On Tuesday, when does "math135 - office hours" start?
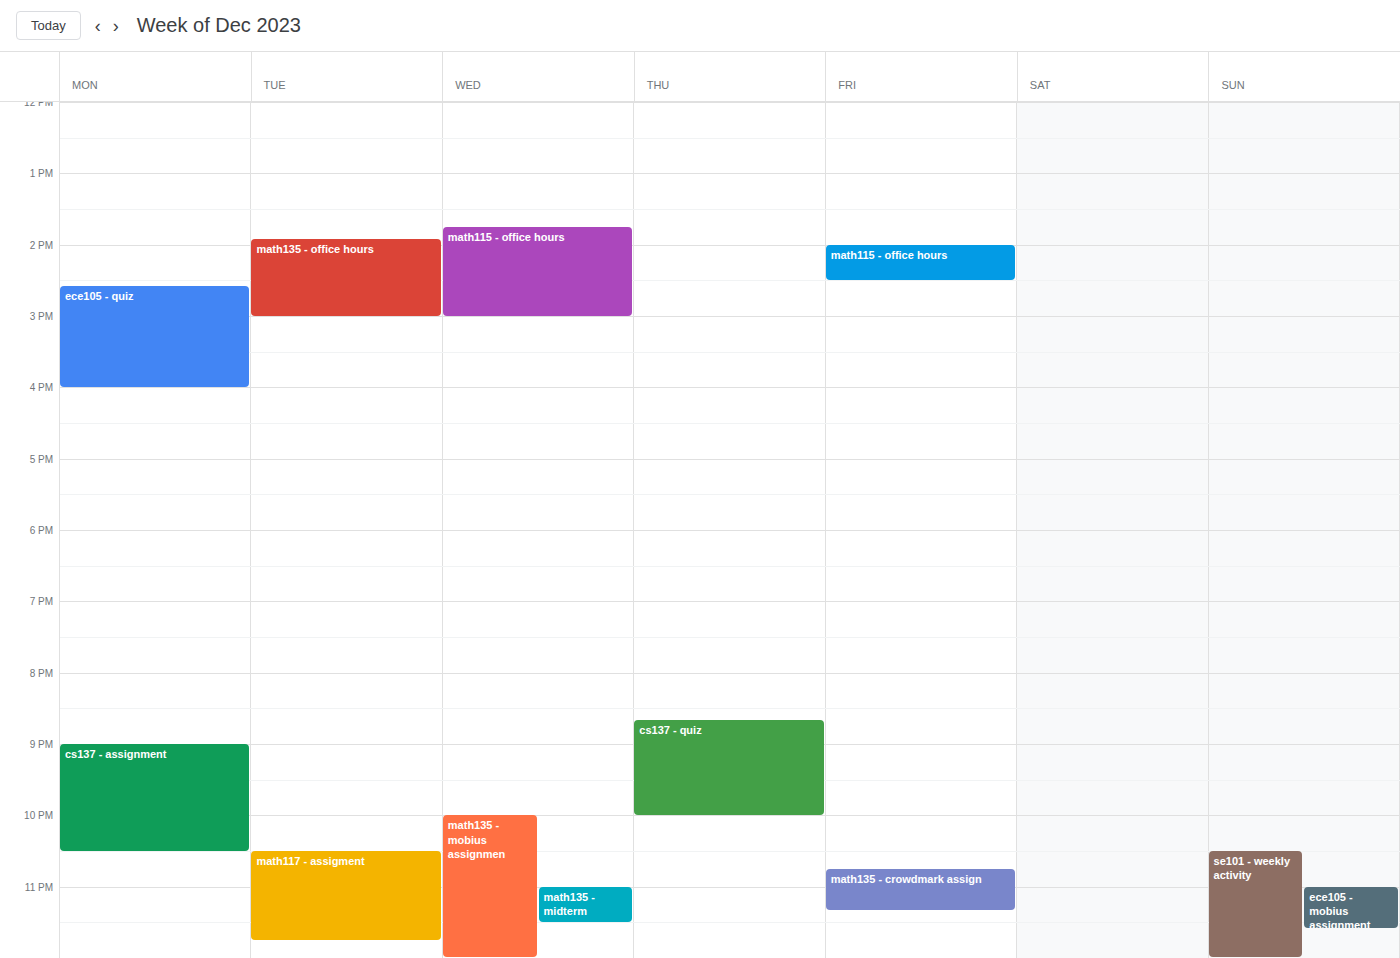
13:55